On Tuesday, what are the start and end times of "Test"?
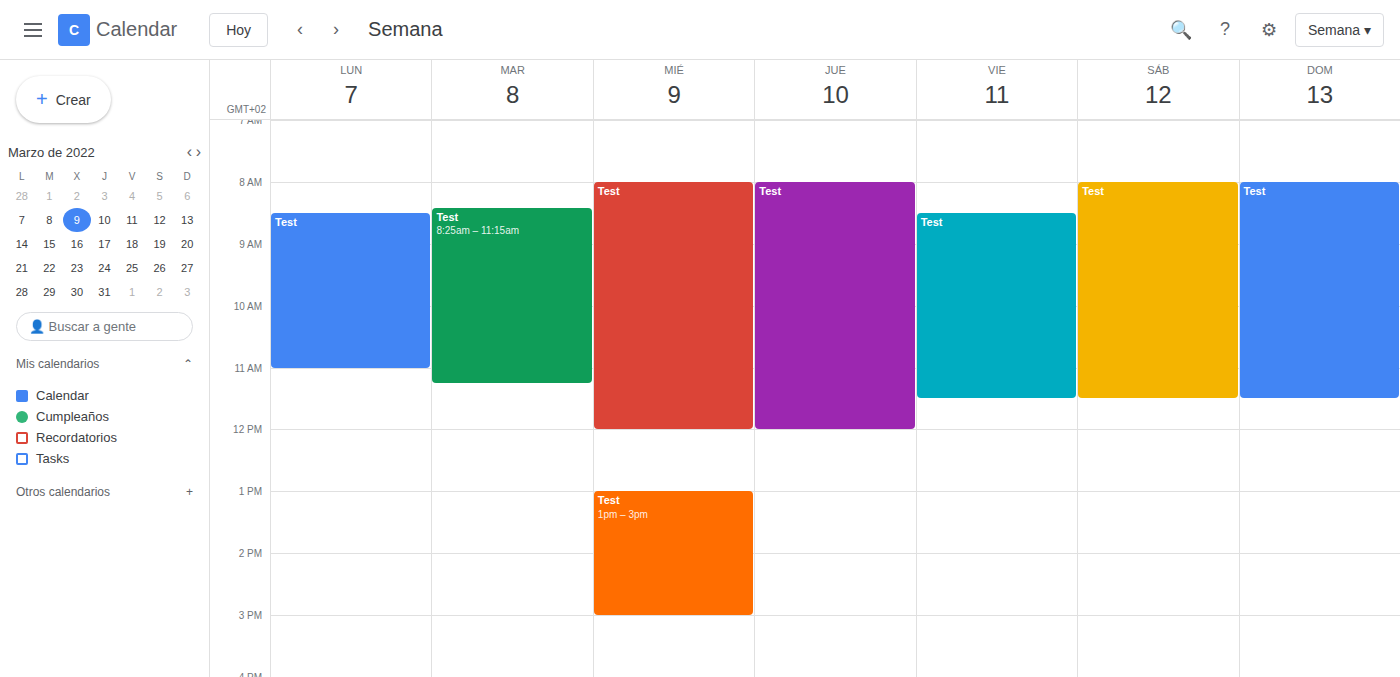
08:25 to 11:15